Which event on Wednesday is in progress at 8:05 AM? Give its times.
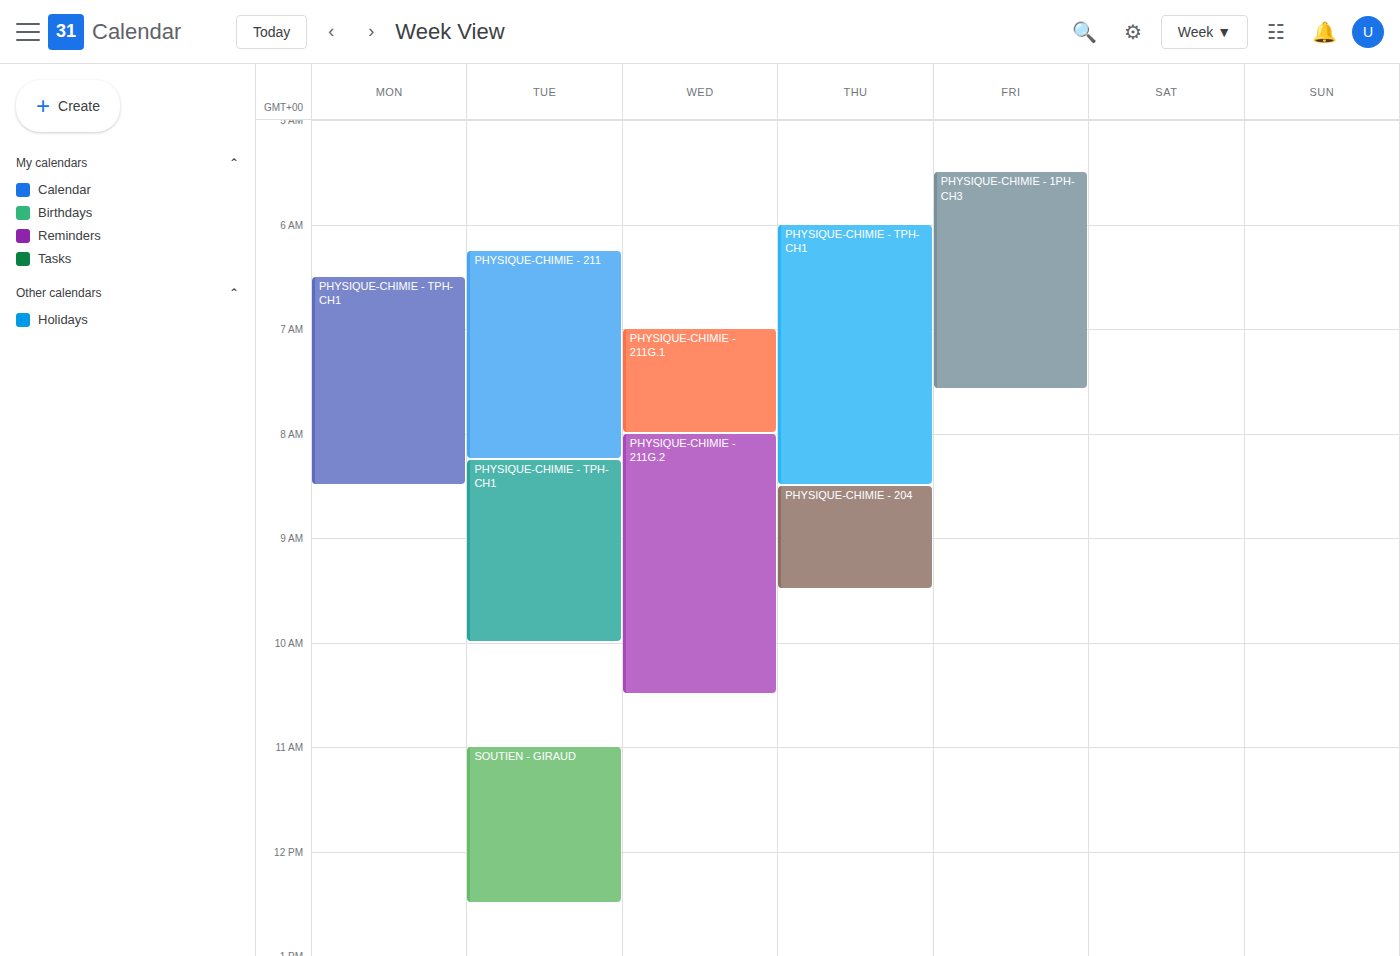
"PHYSIQUE-CHIMIE - 211G.2", 8:00 AM to 10:30 AM